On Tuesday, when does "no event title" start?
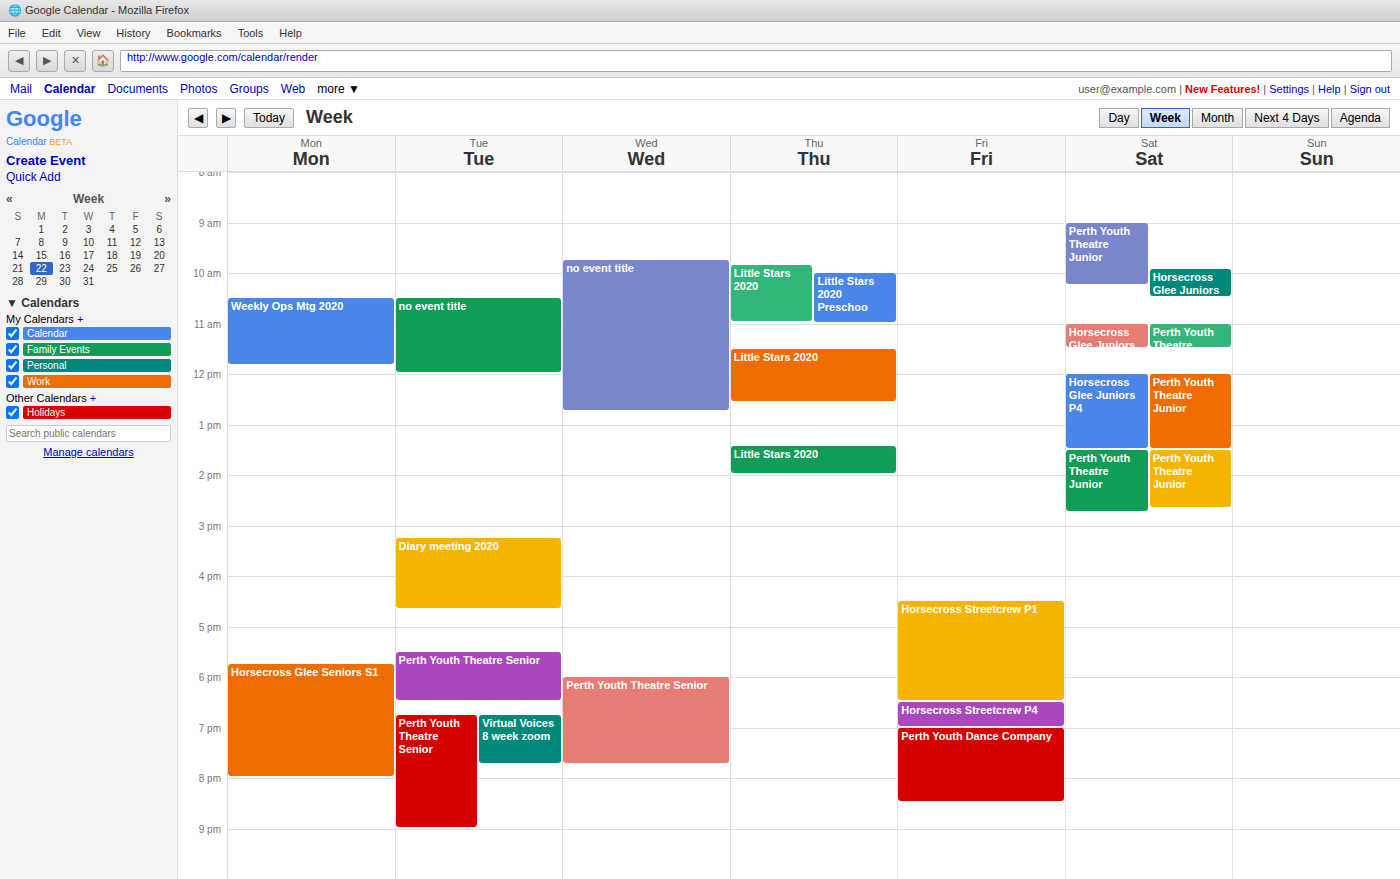
10:30 AM